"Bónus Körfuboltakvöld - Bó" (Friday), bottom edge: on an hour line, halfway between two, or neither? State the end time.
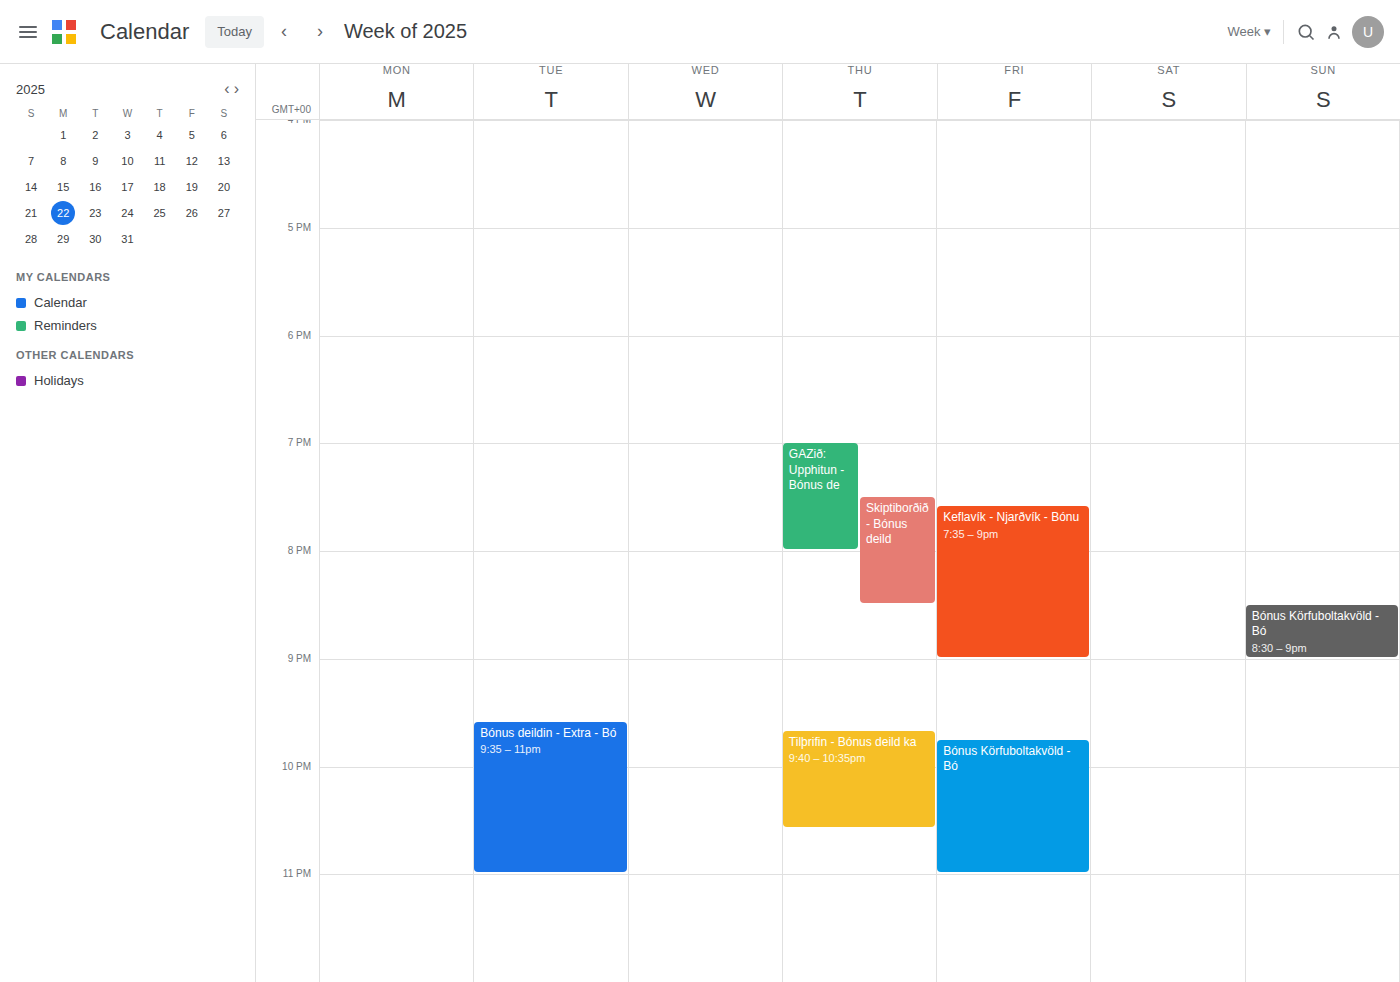
11:00 PM -- exactly on the 11 PM line.